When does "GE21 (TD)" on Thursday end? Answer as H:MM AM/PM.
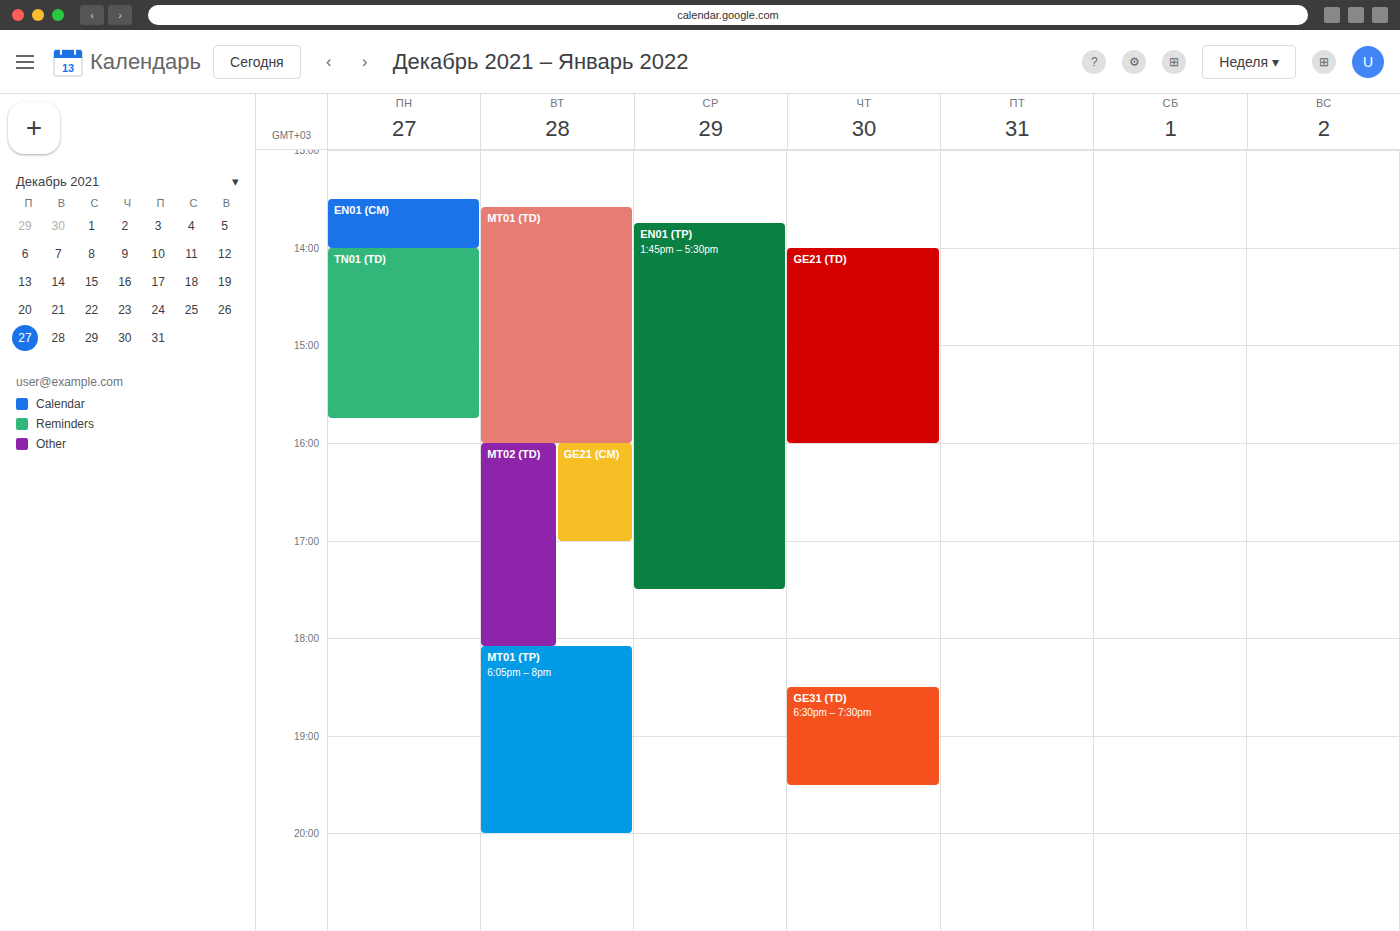
4:00 PM